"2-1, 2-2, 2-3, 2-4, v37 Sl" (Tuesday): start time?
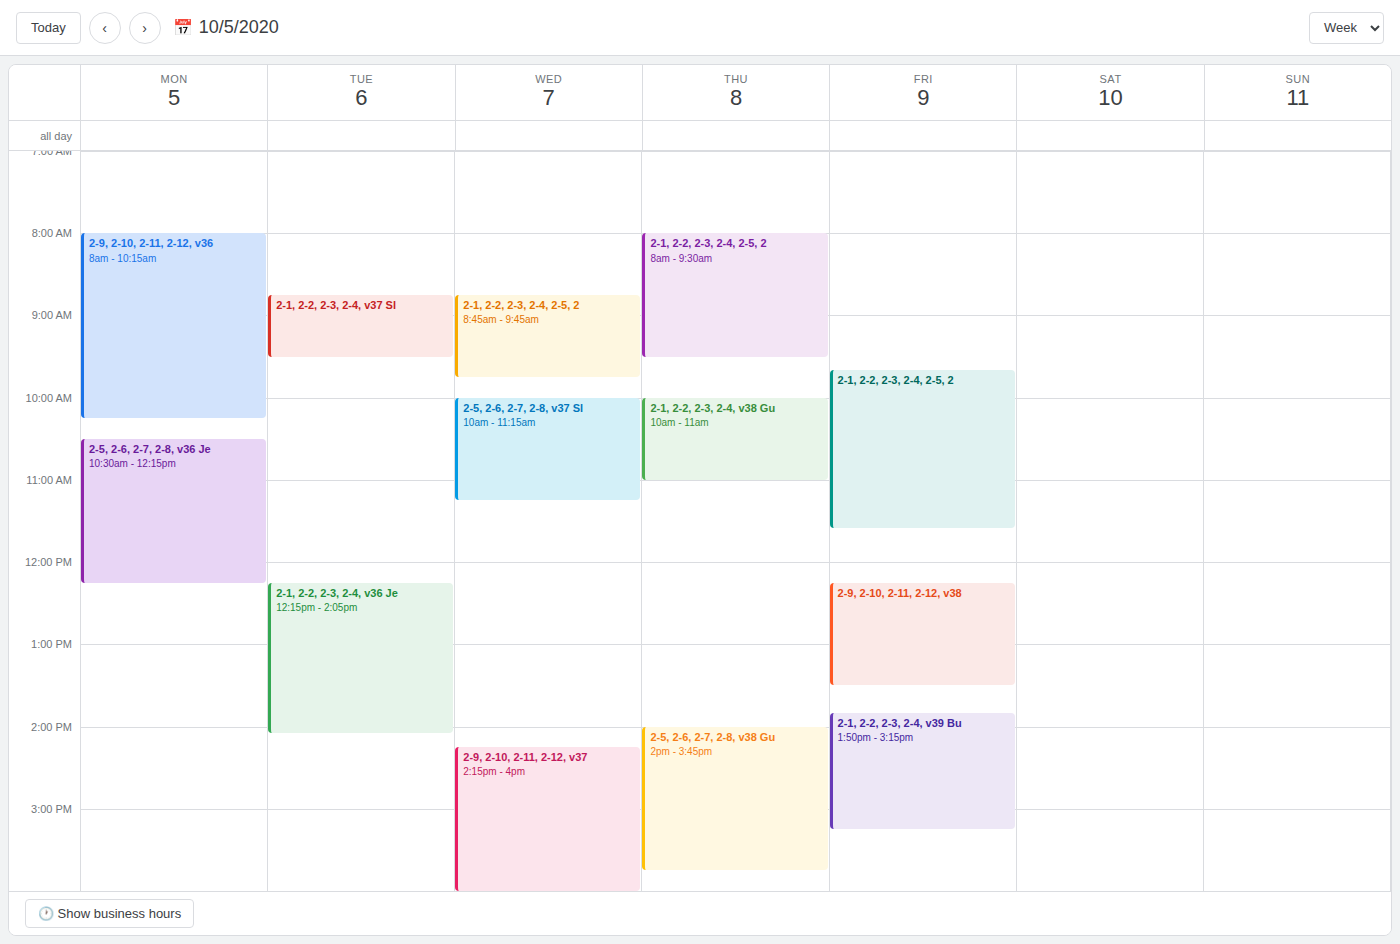
8:45 AM